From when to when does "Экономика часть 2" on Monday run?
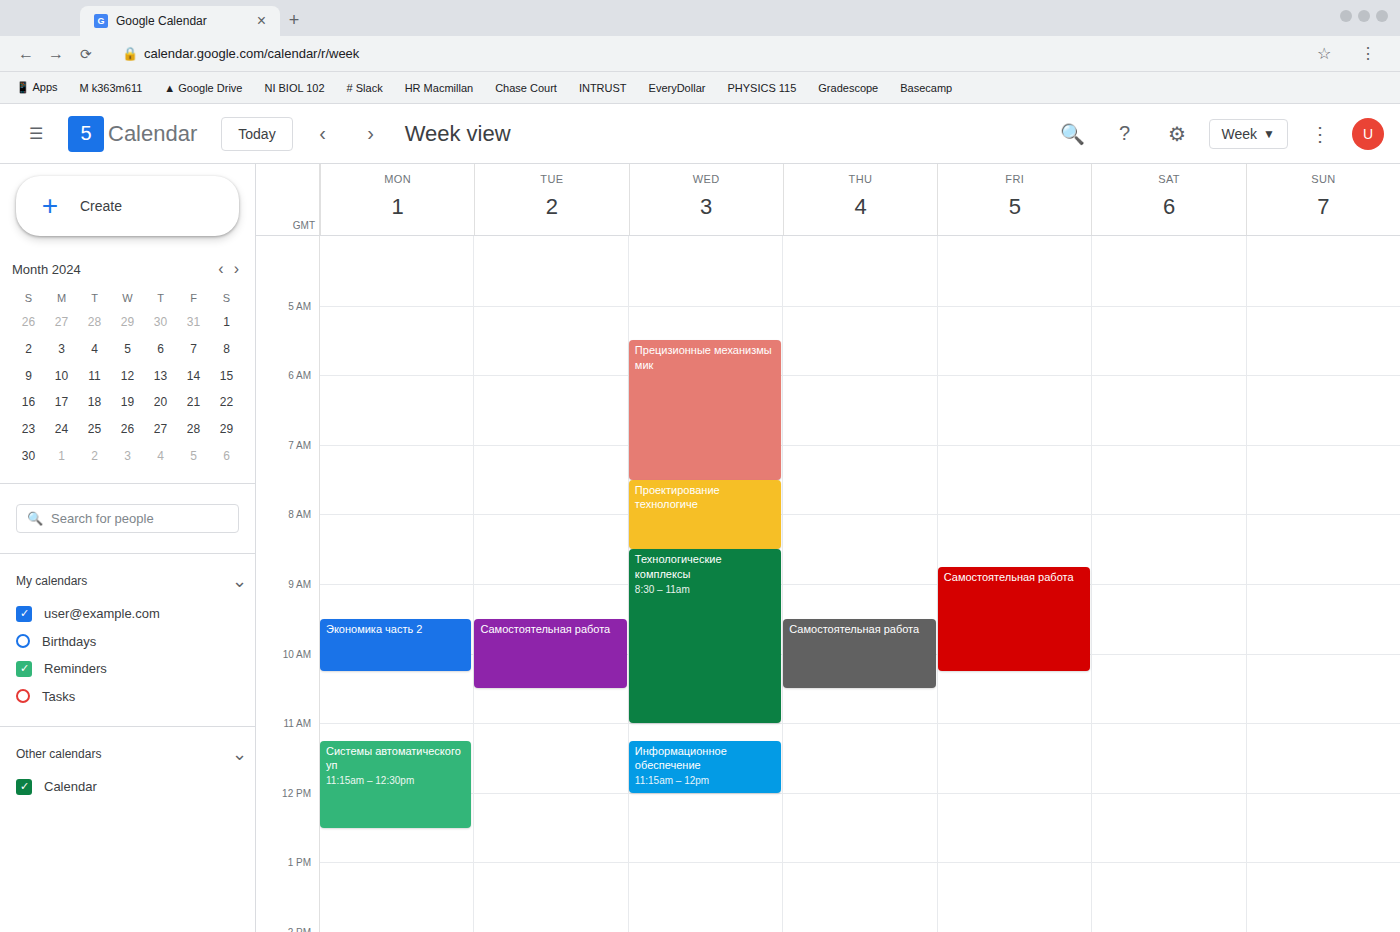
9:30 AM to 10:15 AM